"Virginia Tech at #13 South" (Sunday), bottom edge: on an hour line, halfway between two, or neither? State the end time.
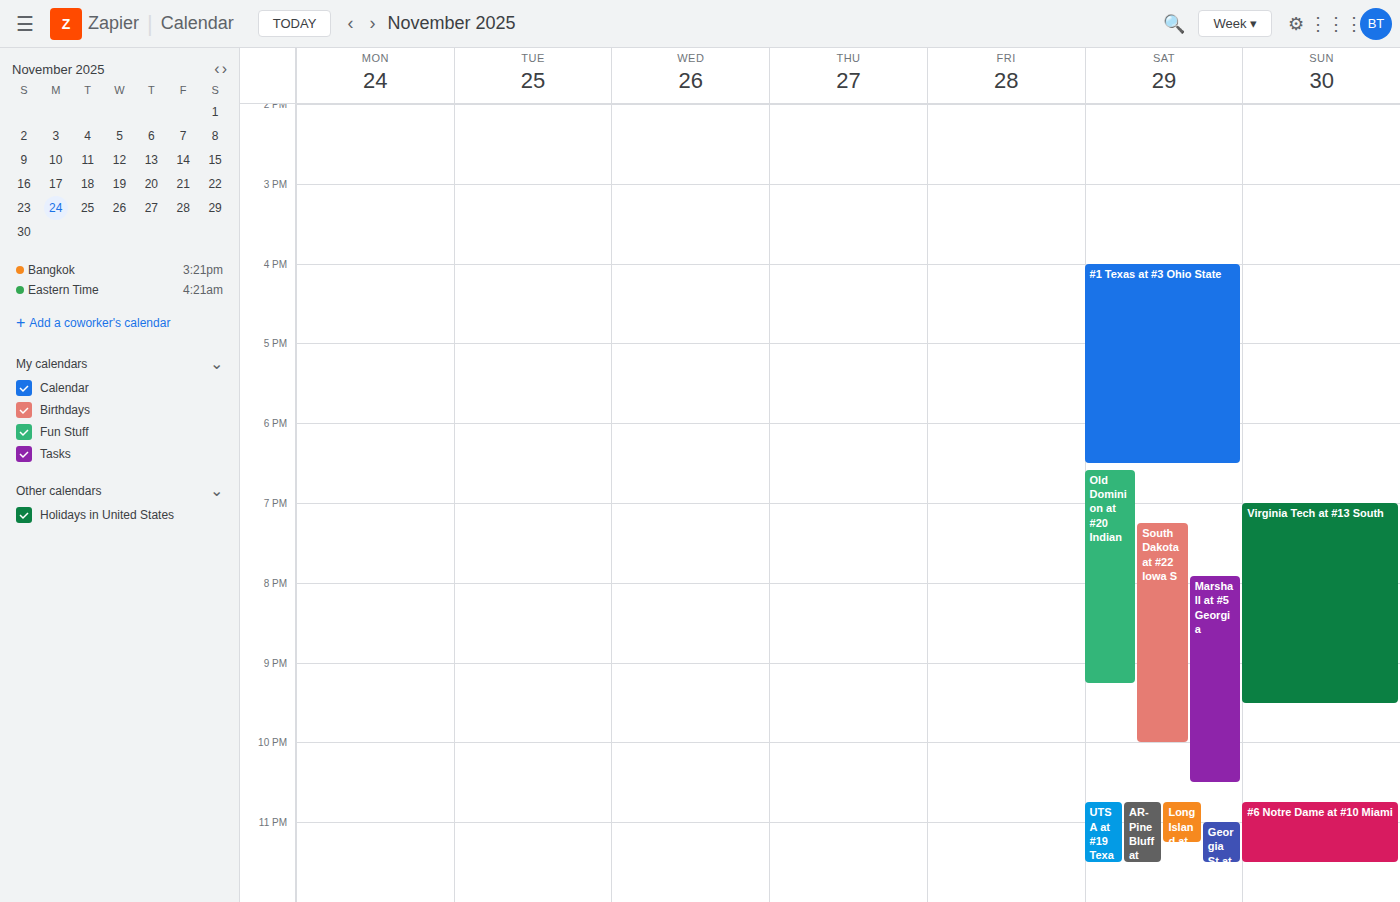
9:30 PM -- halfway between the 9 PM and 10 PM lines.